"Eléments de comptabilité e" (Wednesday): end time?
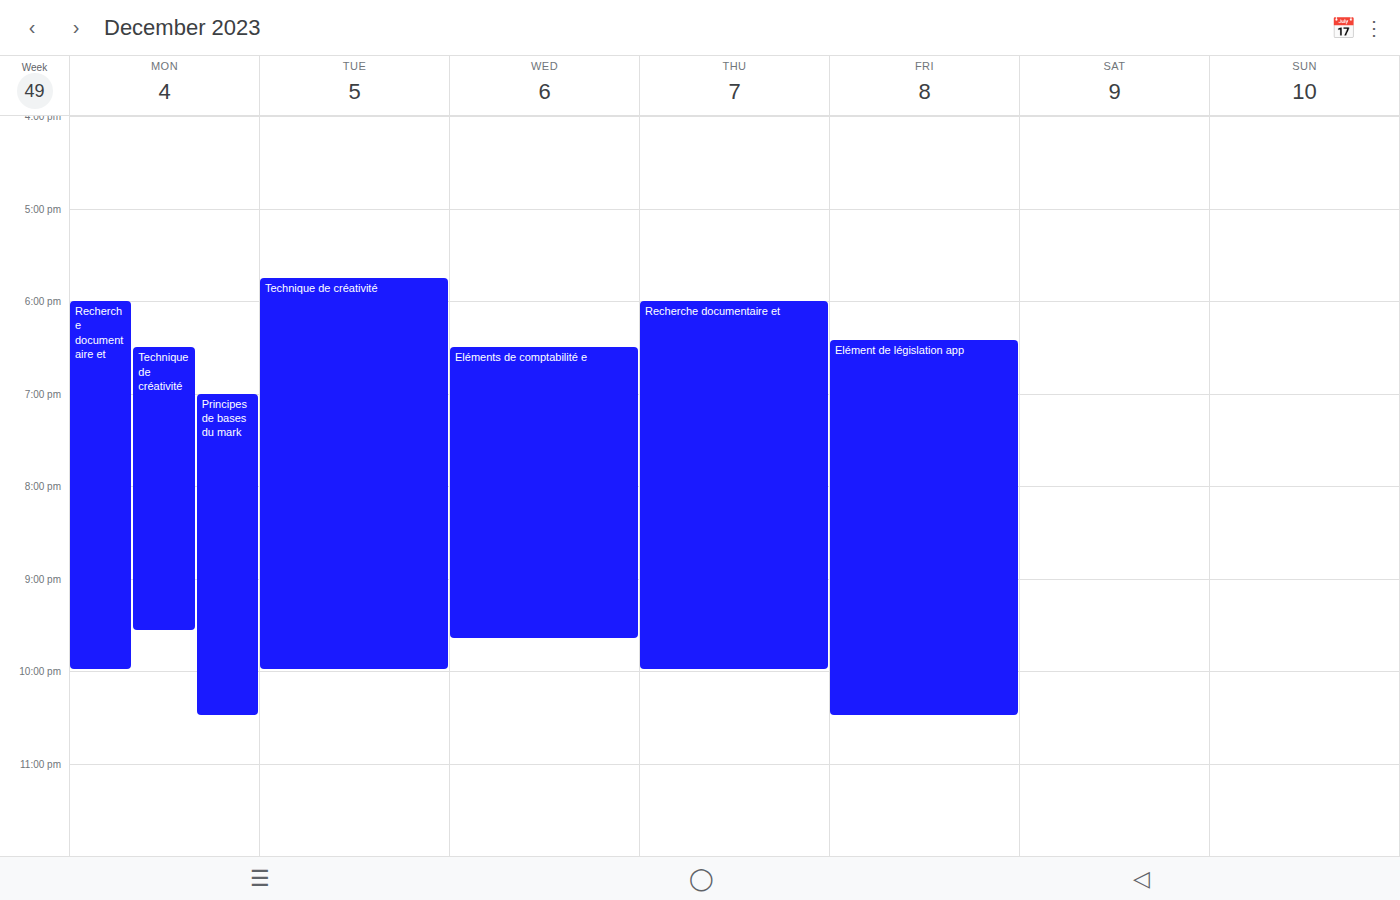
9:40 PM